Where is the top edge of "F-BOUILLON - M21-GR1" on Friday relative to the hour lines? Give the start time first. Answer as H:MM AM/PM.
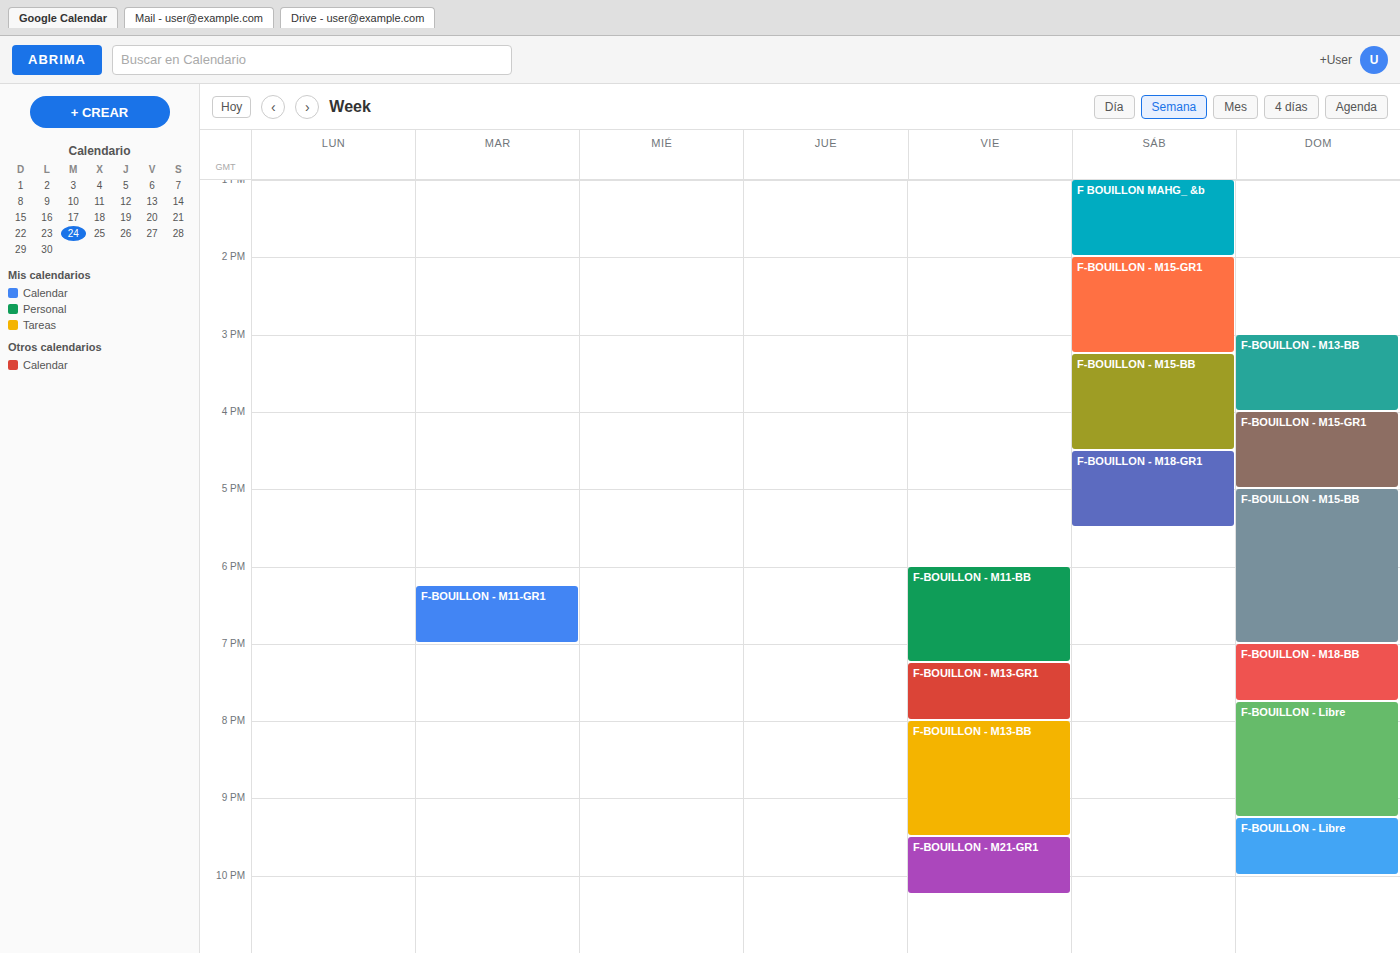
9:30 PM -- halfway between the 9 PM and 10 PM lines.